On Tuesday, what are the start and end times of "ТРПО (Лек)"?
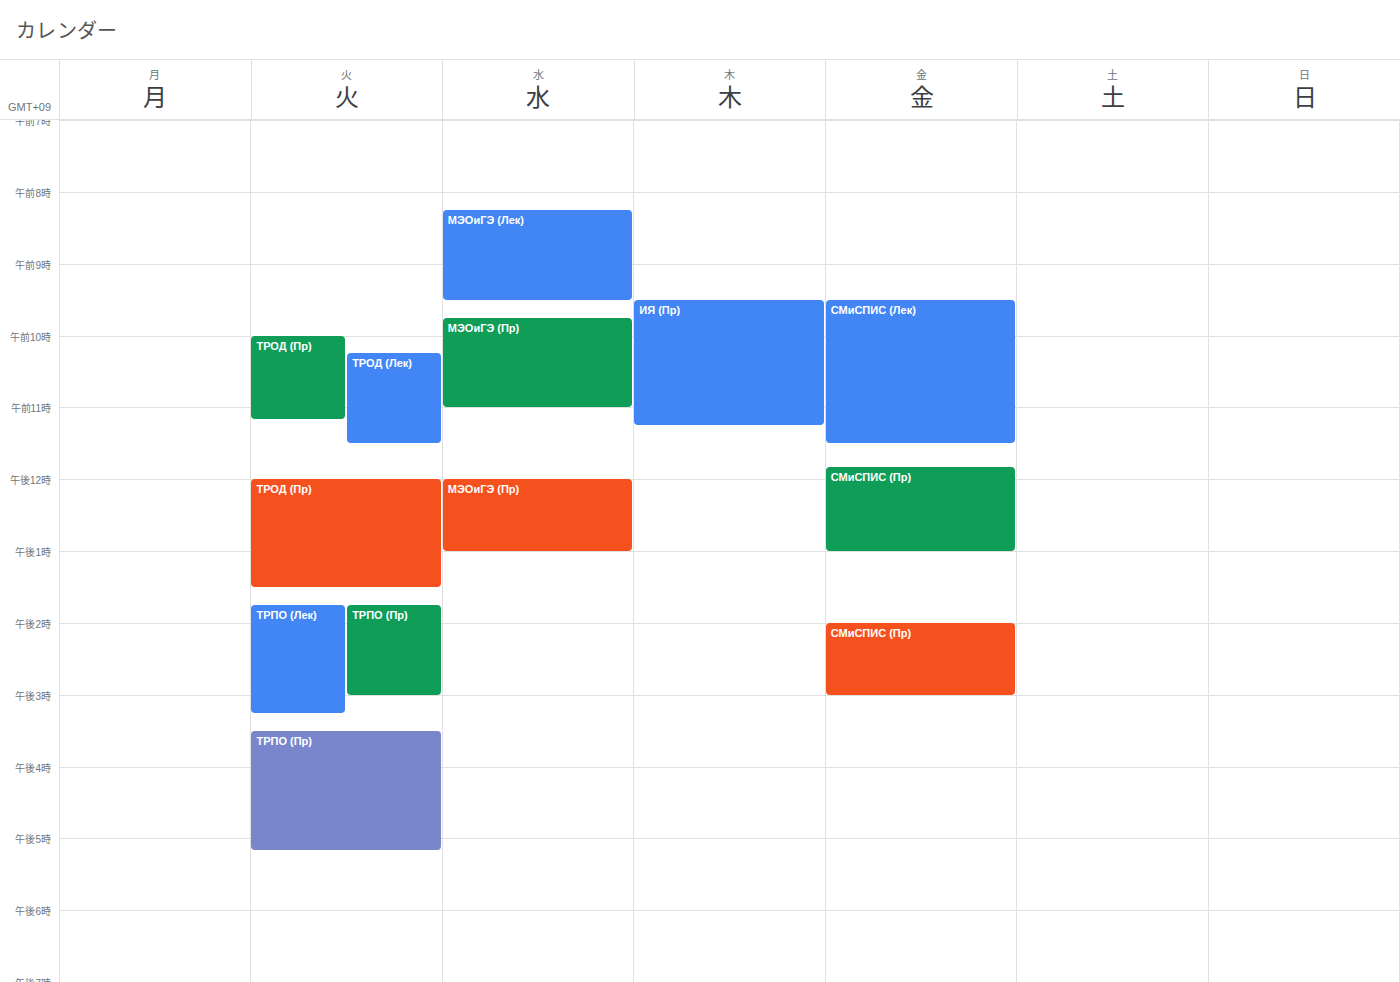
1:45 PM to 3:15 PM